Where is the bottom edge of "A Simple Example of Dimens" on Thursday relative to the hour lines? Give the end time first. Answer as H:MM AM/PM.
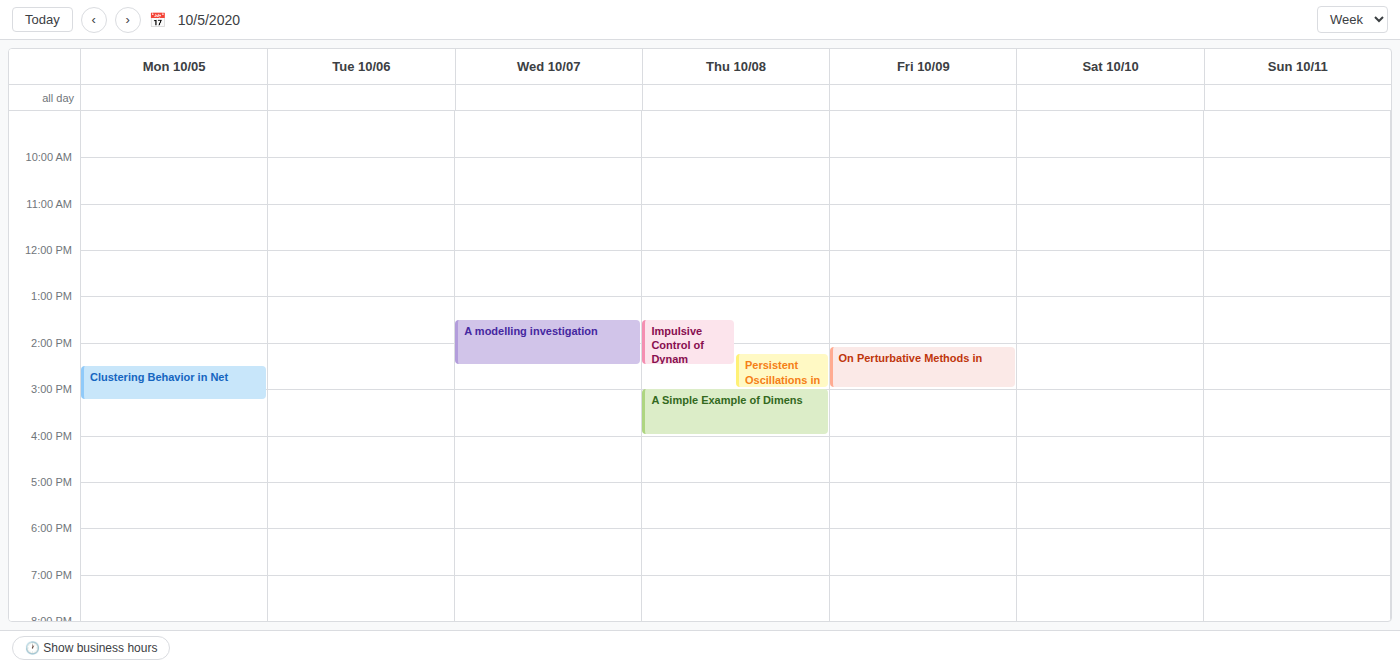
4:00 PM -- exactly on the 4 PM line.